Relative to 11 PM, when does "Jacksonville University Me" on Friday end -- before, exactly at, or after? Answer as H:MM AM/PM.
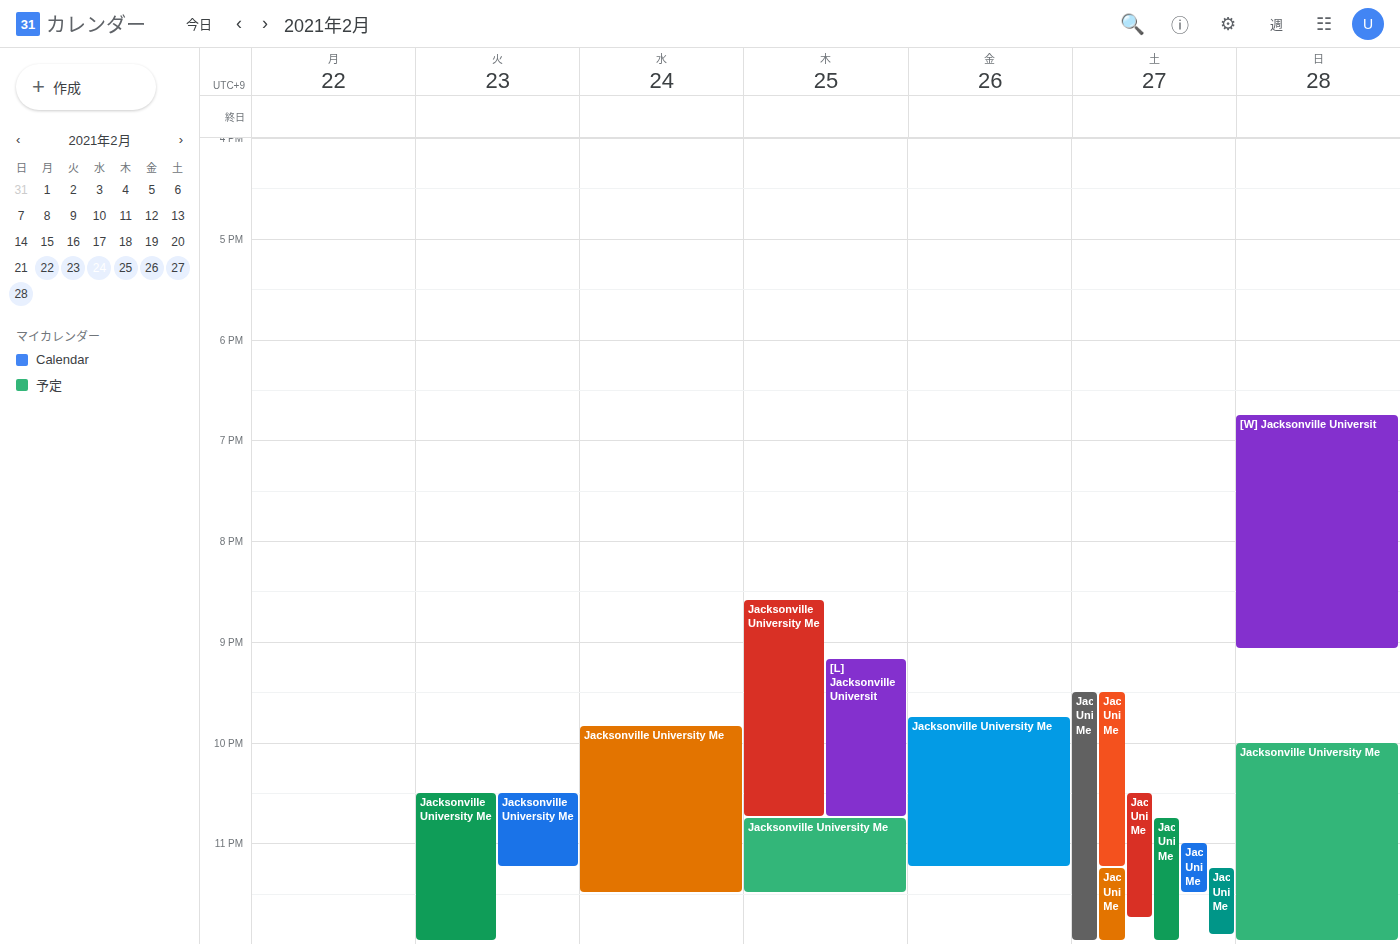
11:15 PM -- after 11 PM, 15 minutes below the 11 PM line.